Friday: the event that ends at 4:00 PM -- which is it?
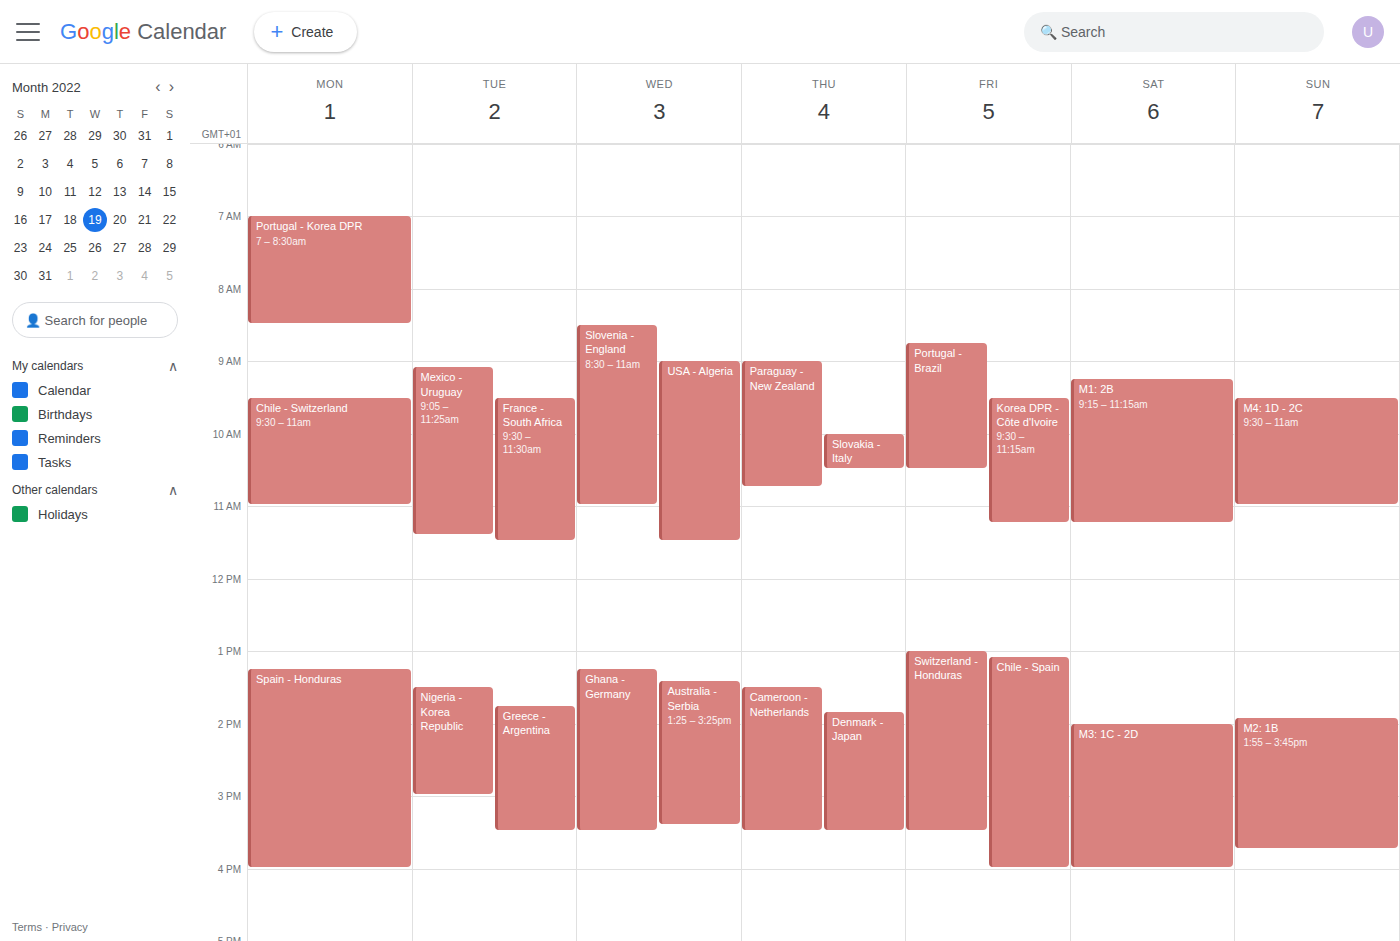
"Chile - Spain"